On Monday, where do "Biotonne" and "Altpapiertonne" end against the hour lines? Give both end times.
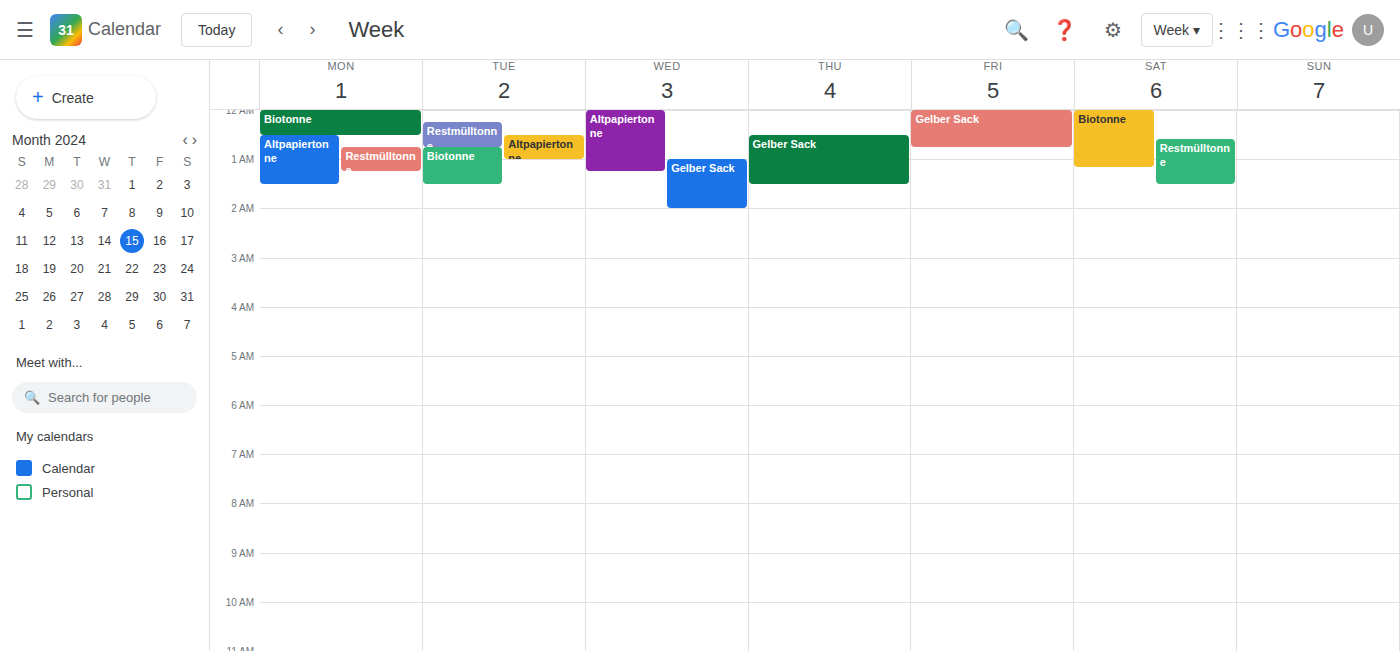
"Biotonne": 12:30 AM, halfway between the 12 AM and 1 AM lines. "Altpapiertonne": 1:30 AM, halfway between the 1 AM and 2 AM lines.